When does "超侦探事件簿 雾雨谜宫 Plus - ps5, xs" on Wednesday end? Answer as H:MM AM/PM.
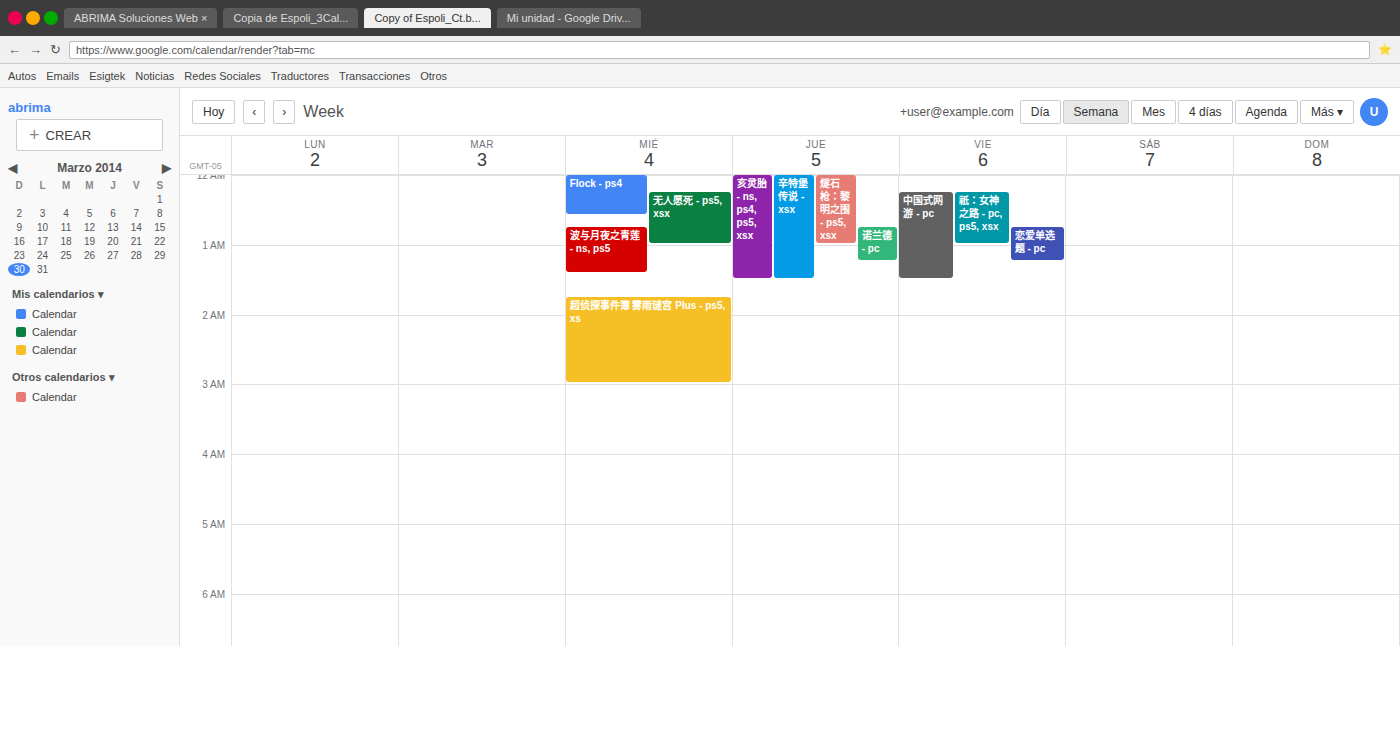
3:00 AM